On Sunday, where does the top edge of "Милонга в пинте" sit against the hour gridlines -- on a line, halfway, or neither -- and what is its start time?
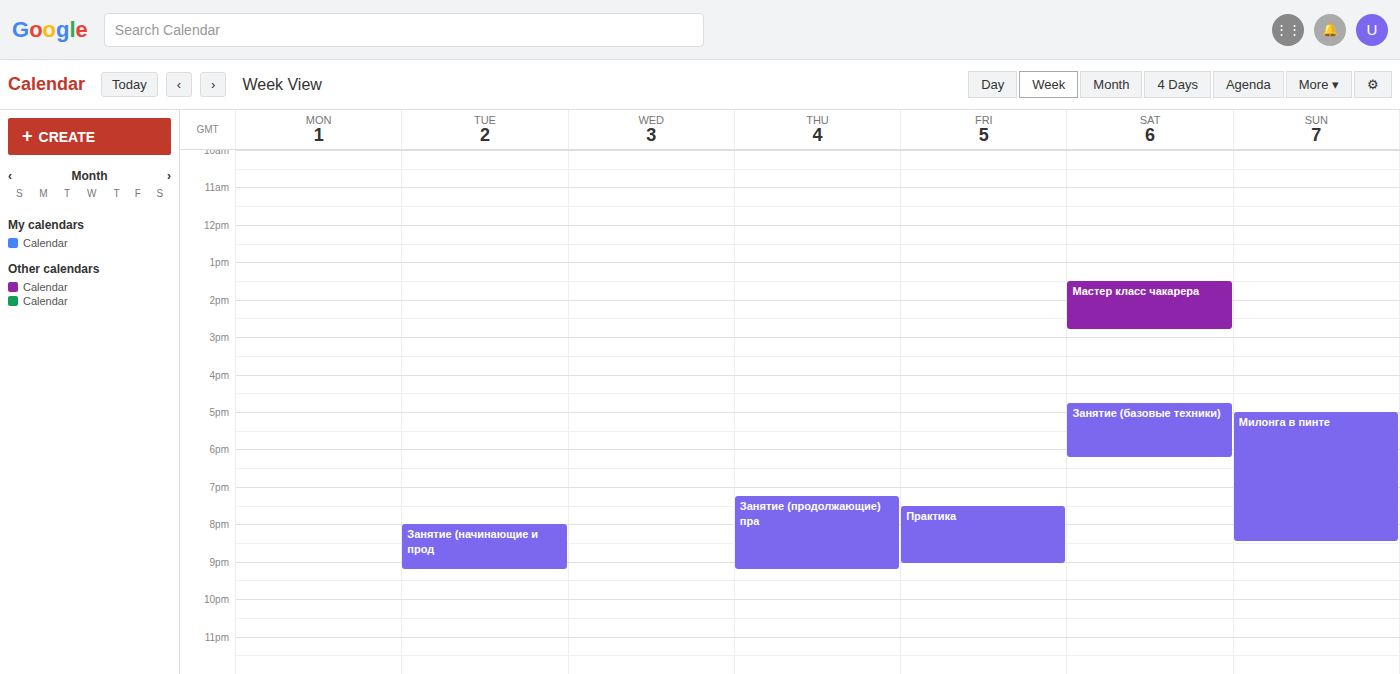
5:00 PM -- exactly on the 5 PM line.